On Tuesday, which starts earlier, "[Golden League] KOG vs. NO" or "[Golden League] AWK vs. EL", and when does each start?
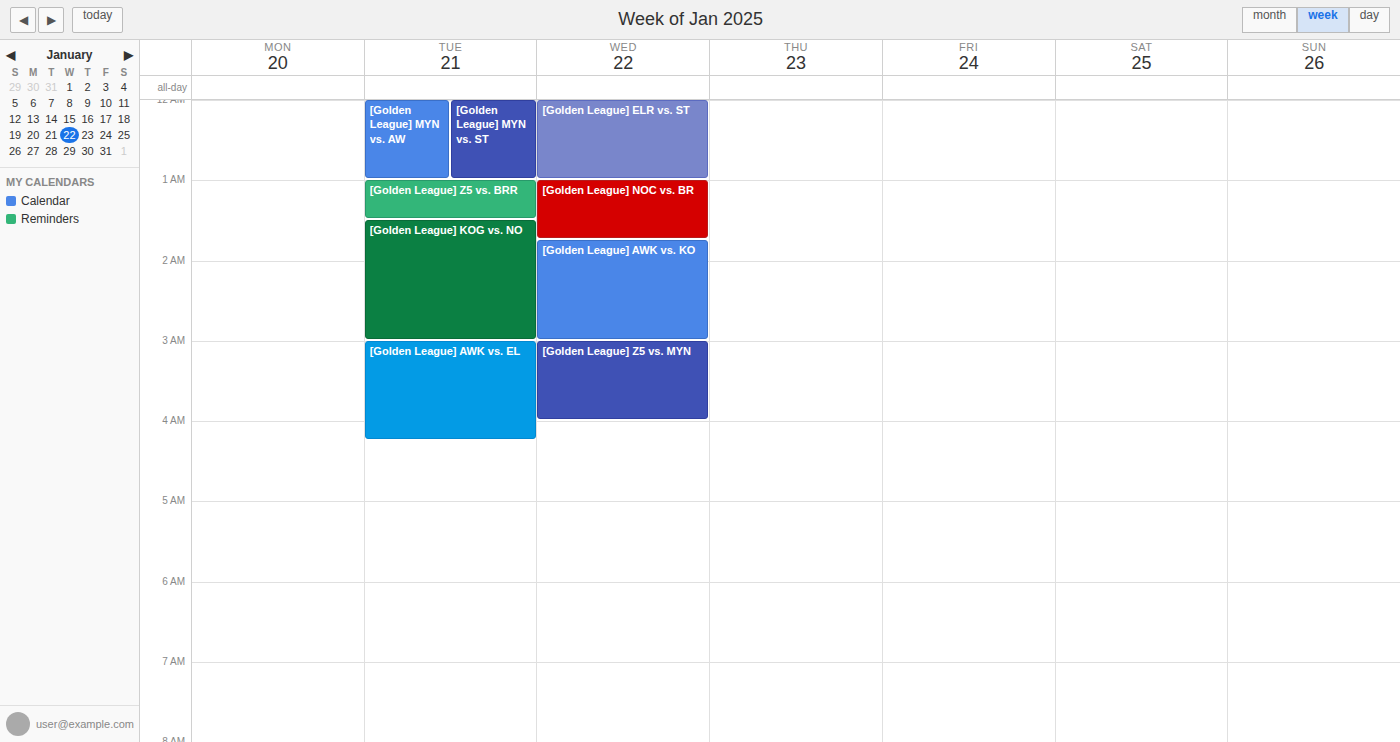
"[Golden League] KOG vs. NO" 1:30 AM; "[Golden League] AWK vs. EL" 3:00 AM.